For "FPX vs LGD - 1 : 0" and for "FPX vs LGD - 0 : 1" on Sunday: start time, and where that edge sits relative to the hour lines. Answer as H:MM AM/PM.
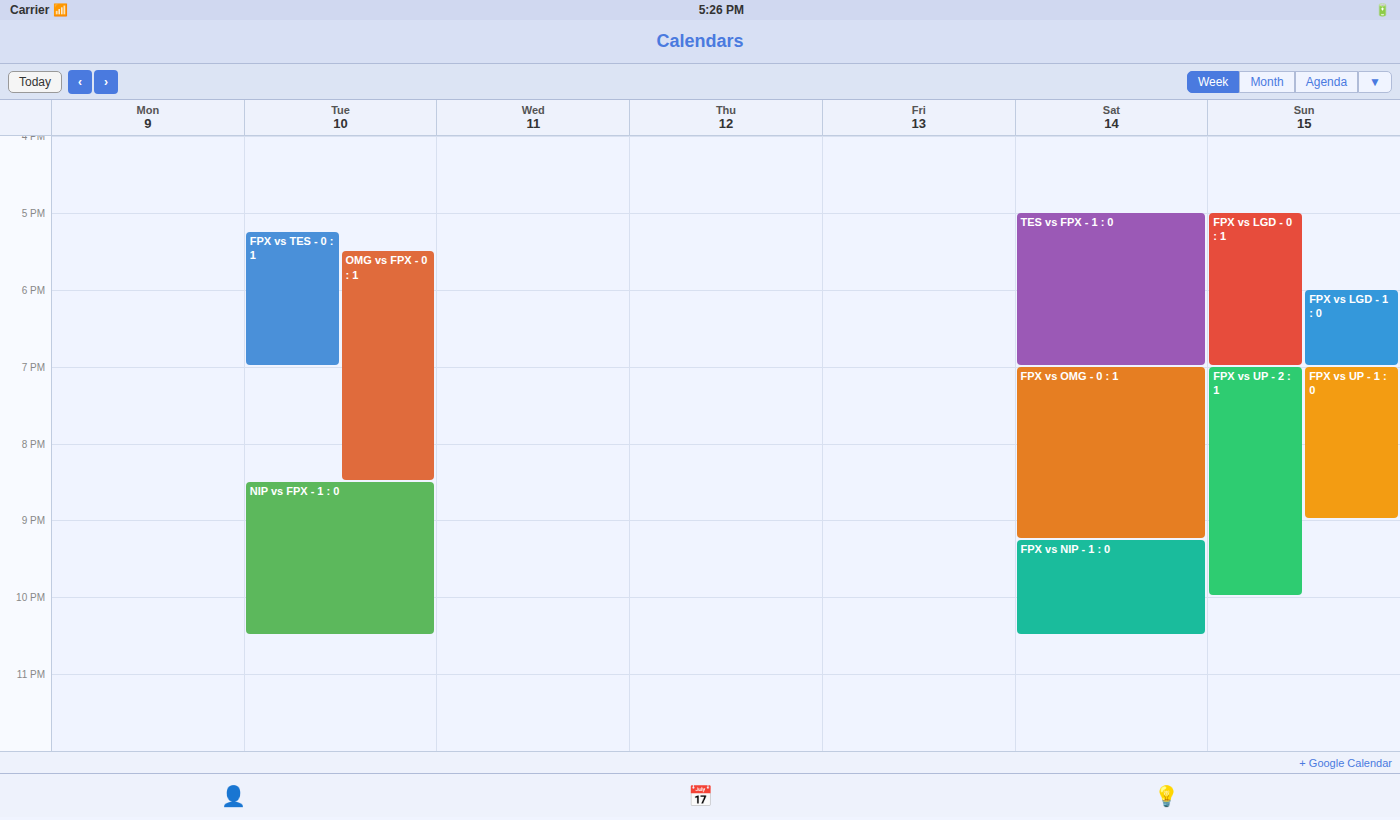
"FPX vs LGD - 1 : 0": 6:00 PM, exactly on the 6 PM line. "FPX vs LGD - 0 : 1": 5:00 PM, exactly on the 5 PM line.